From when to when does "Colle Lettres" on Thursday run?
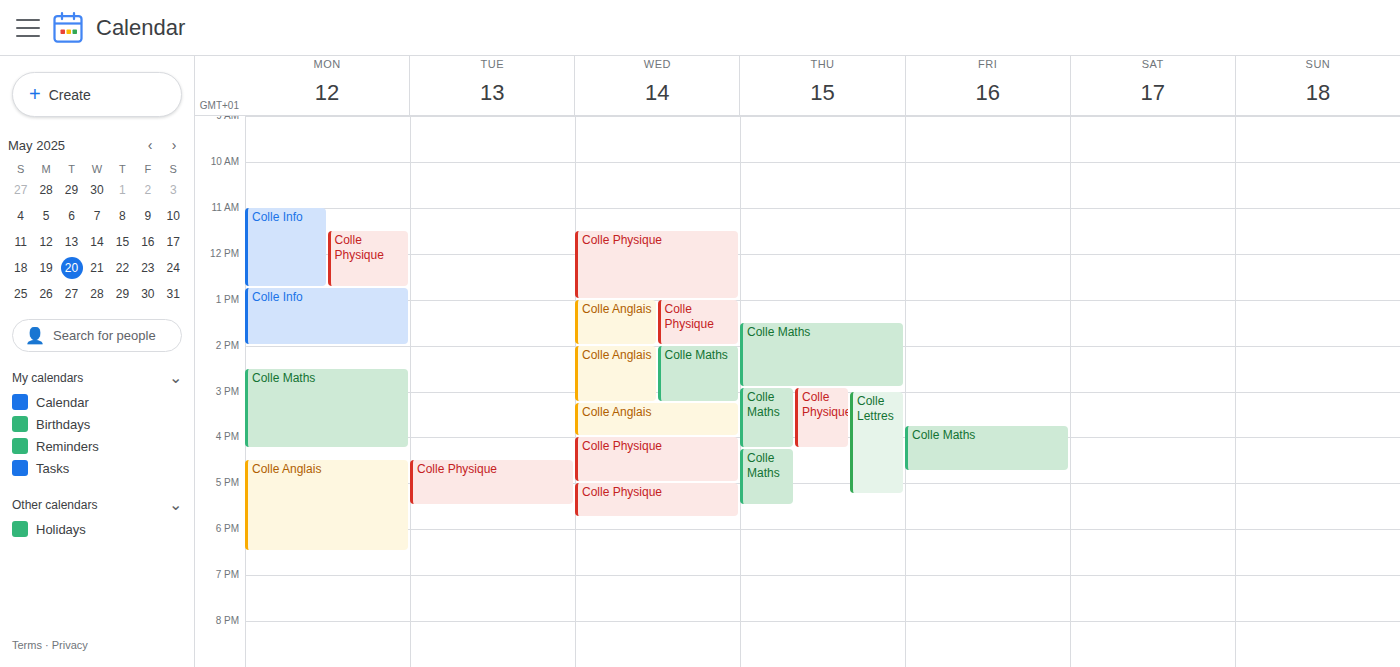
3:00 PM to 5:15 PM